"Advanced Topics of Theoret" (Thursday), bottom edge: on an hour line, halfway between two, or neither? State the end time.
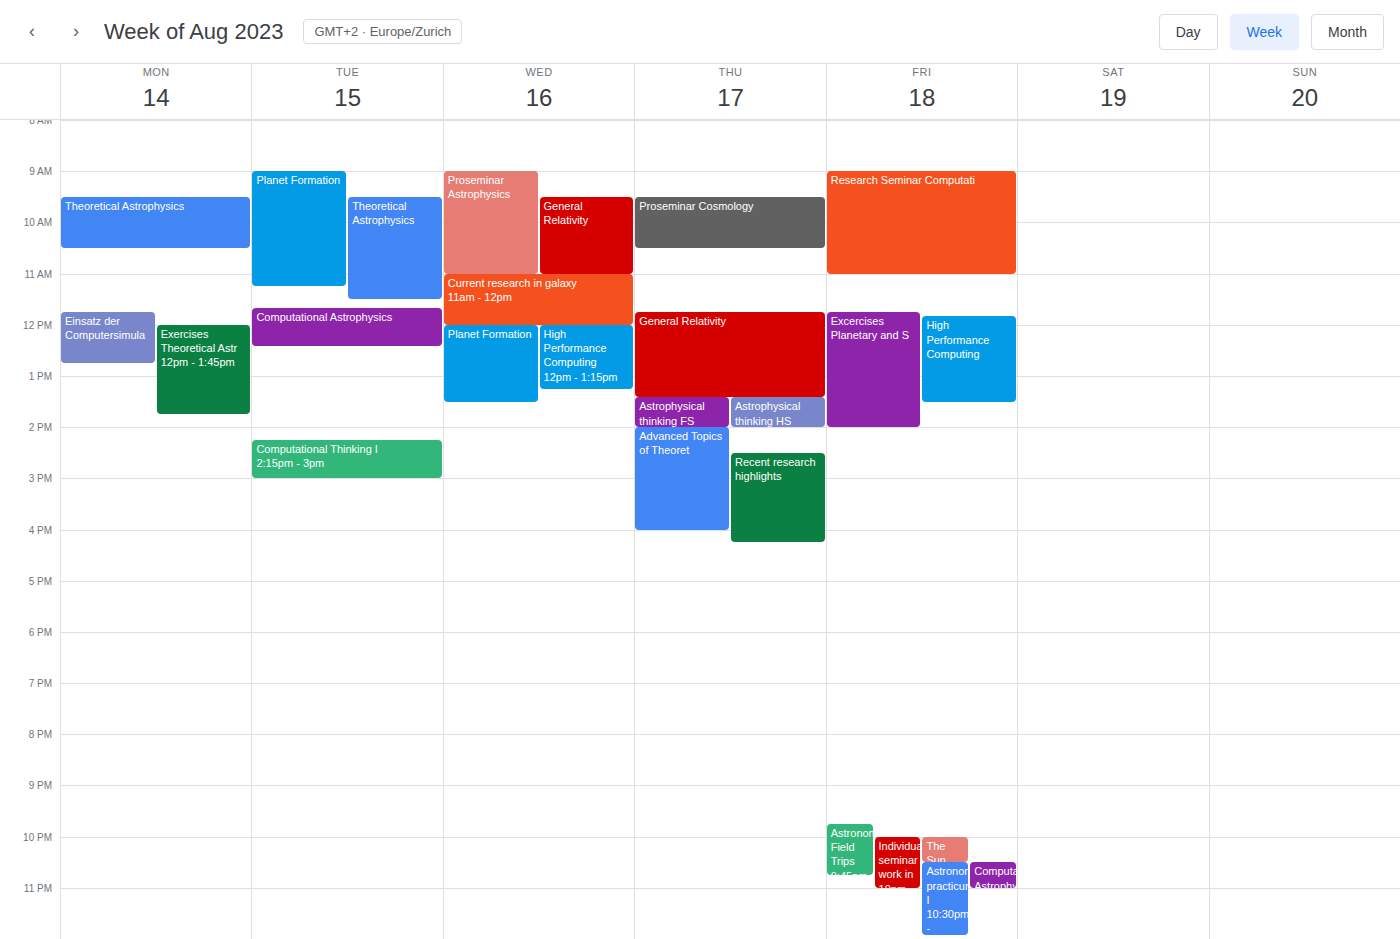
4:00 PM -- exactly on the 4 PM line.